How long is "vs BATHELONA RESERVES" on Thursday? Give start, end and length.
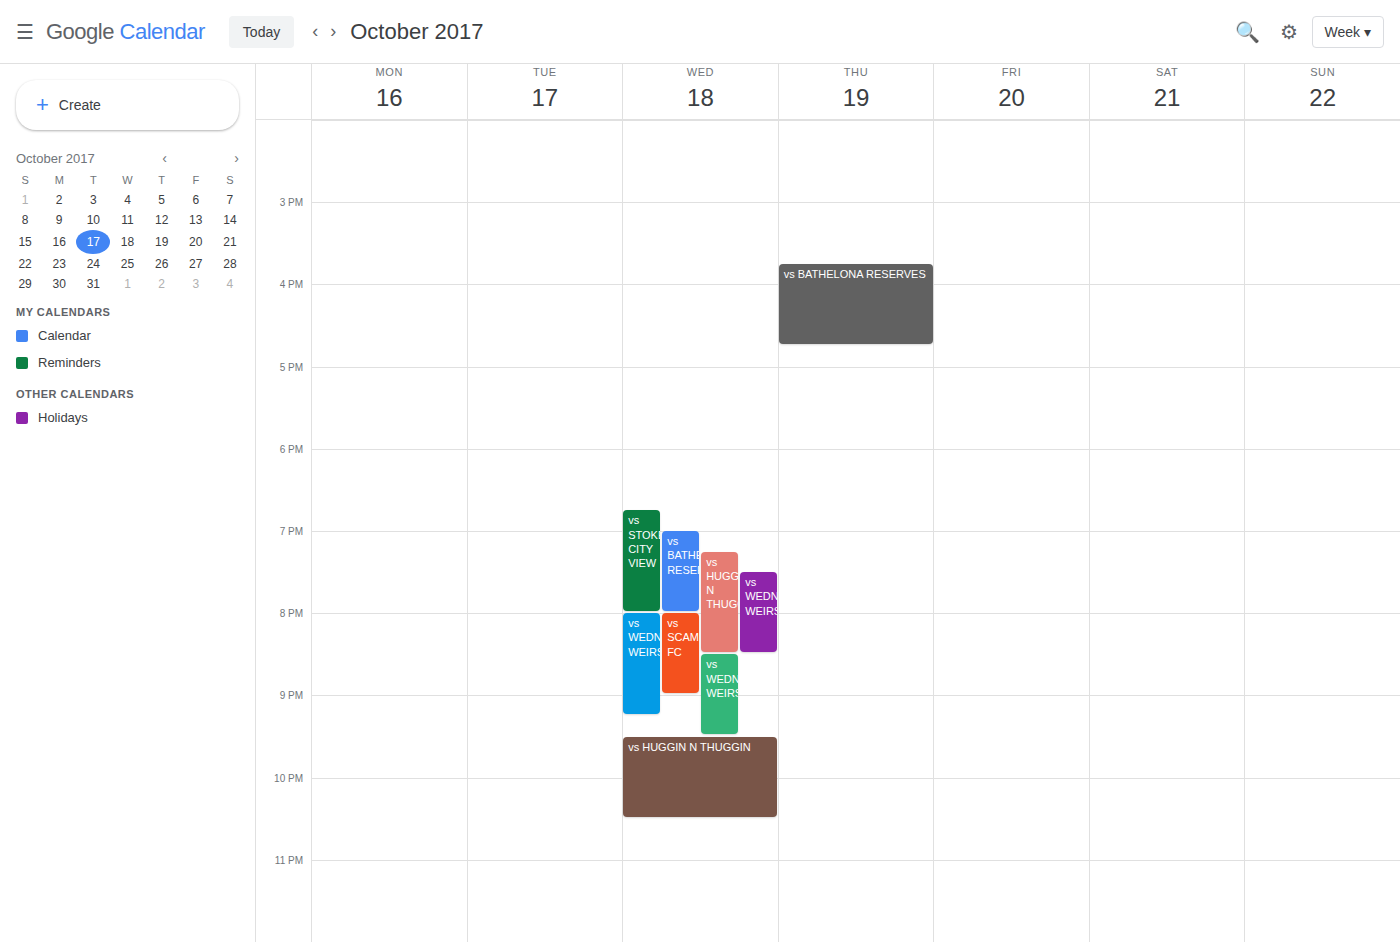
3:45 PM to 4:45 PM, 1 hour